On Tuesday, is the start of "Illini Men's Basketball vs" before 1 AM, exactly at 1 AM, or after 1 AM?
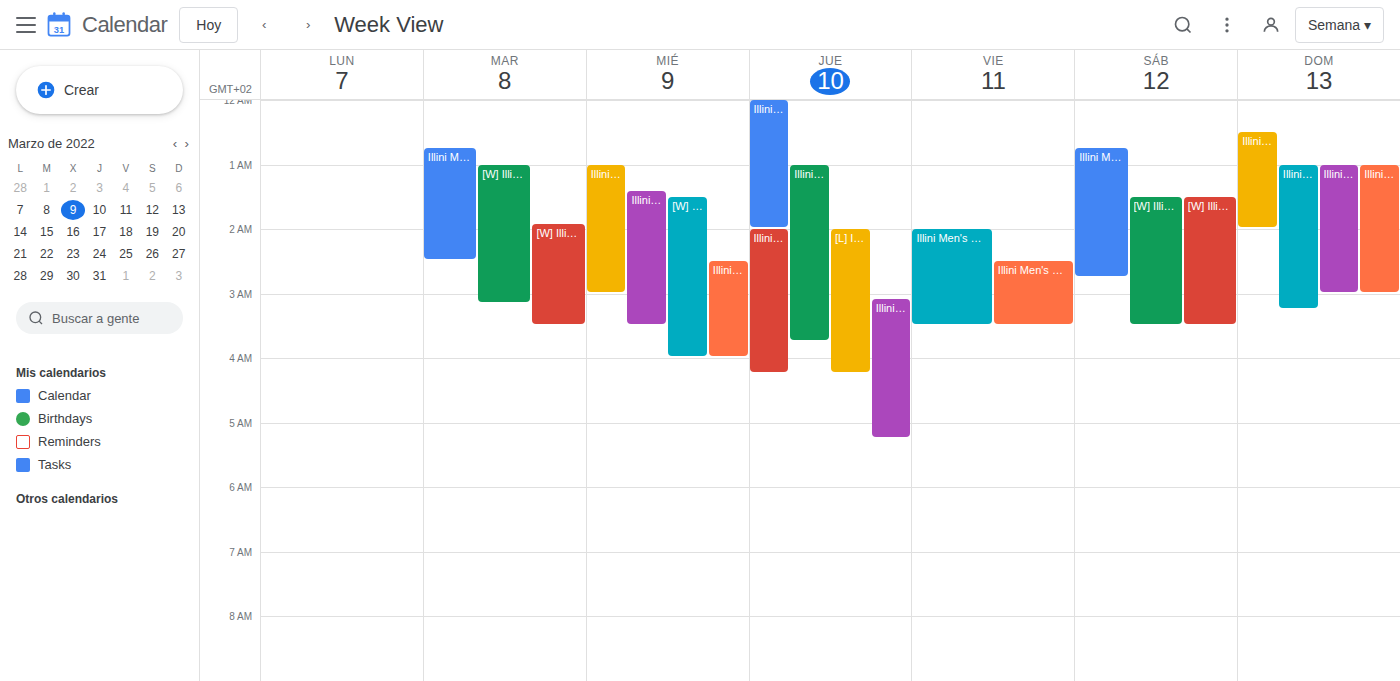
12:45 AM -- before 1 AM, 15 minutes above the 1 AM line.